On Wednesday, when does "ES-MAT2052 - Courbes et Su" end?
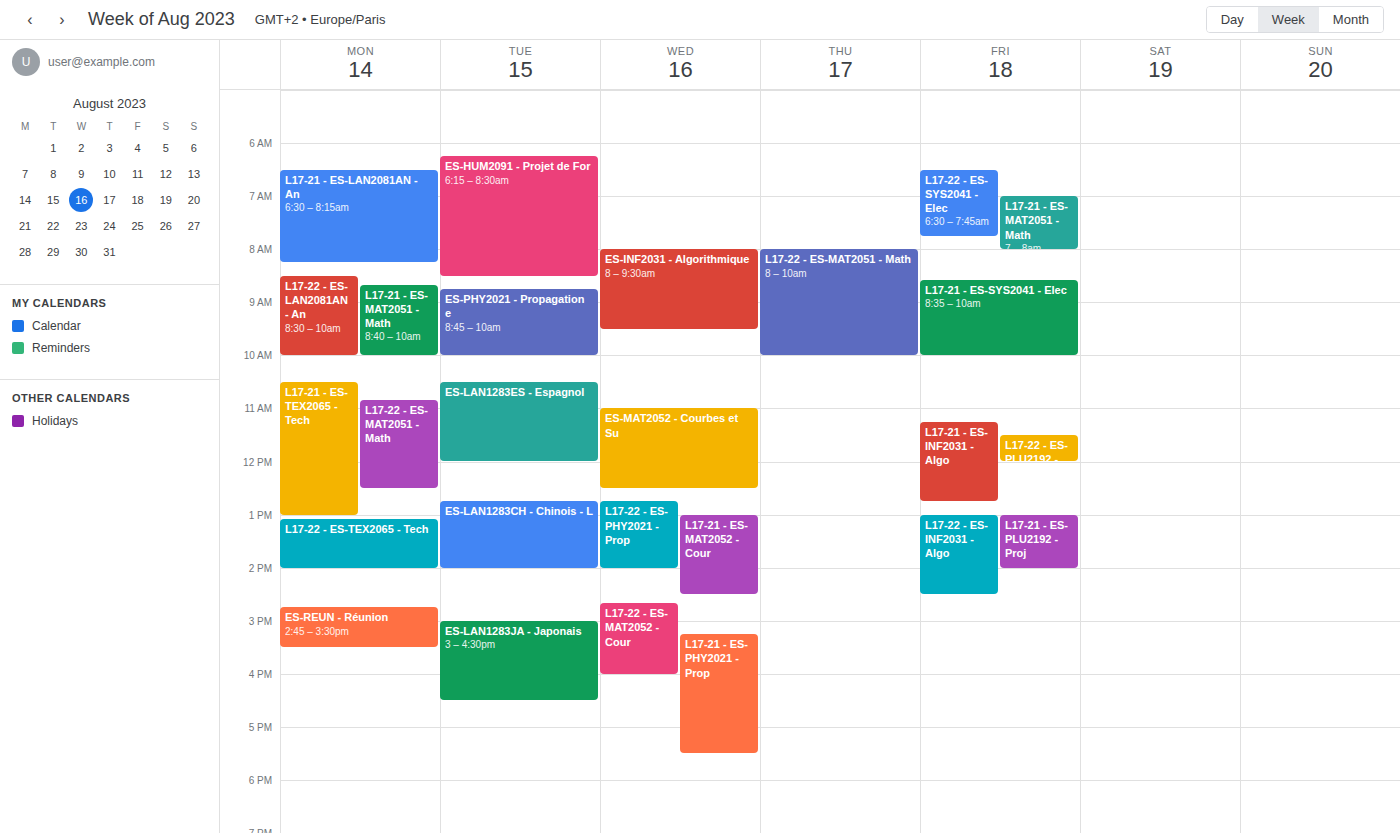
12:30 PM